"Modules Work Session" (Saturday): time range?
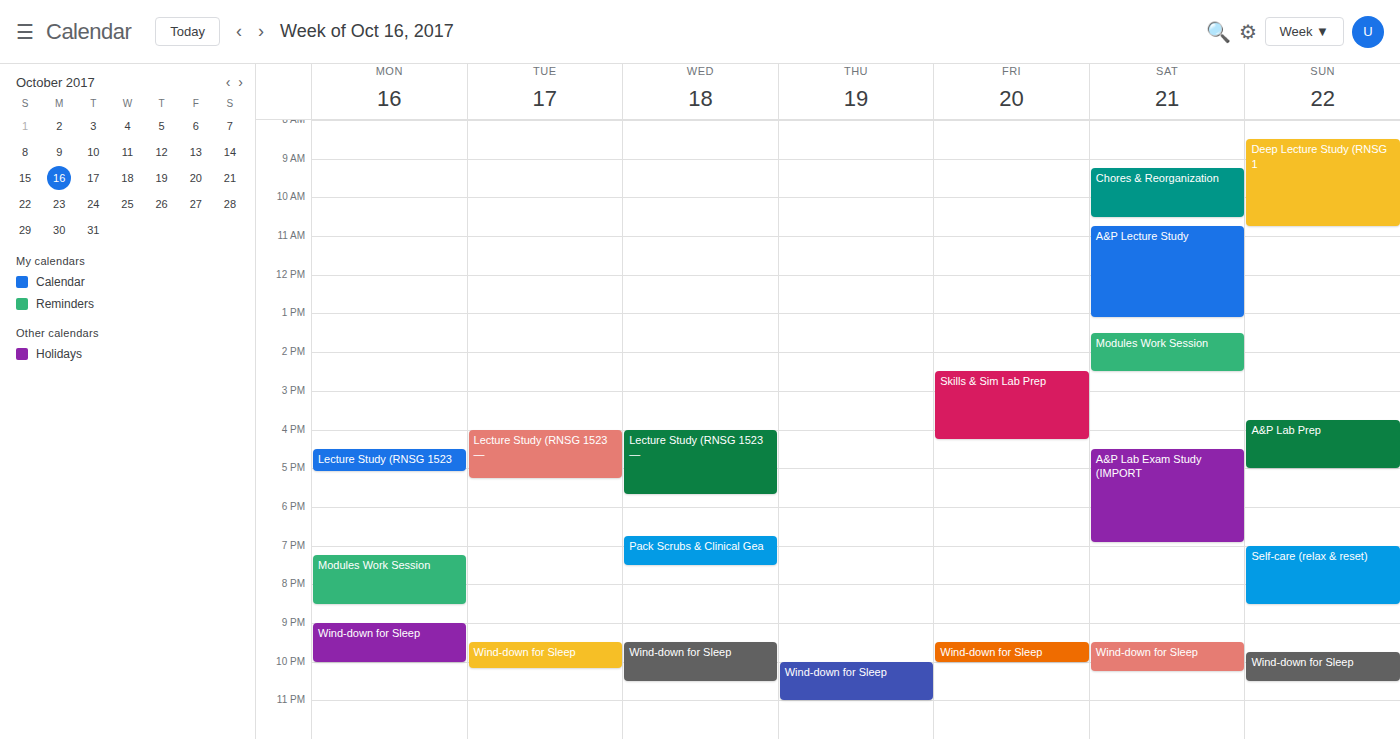
1:30 PM to 2:30 PM